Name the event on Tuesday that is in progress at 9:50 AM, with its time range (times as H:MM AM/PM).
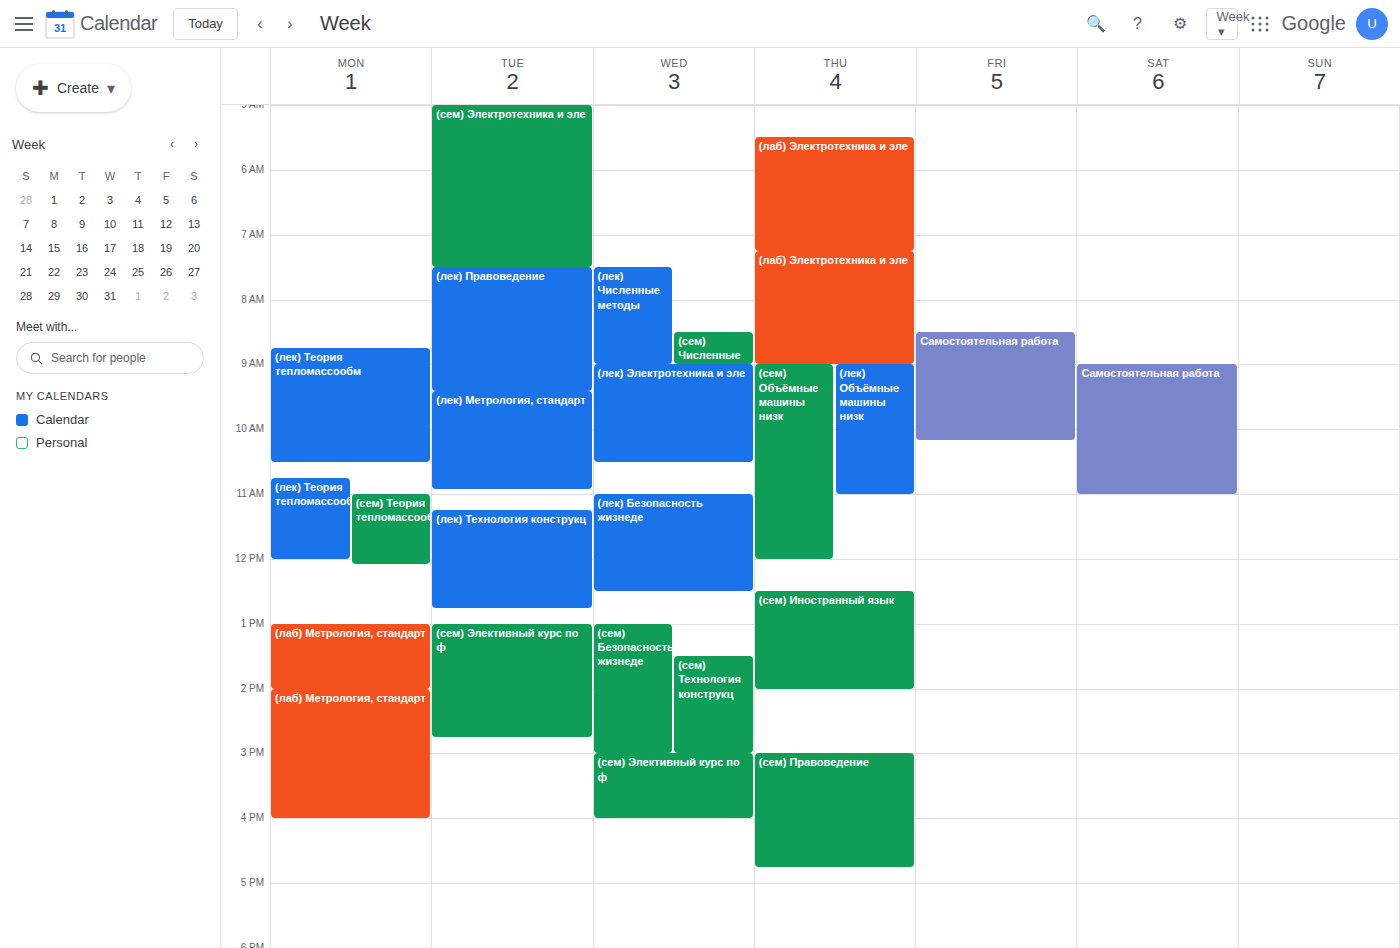
"(лек) Метрология, стандарт", 9:25 AM to 10:55 AM